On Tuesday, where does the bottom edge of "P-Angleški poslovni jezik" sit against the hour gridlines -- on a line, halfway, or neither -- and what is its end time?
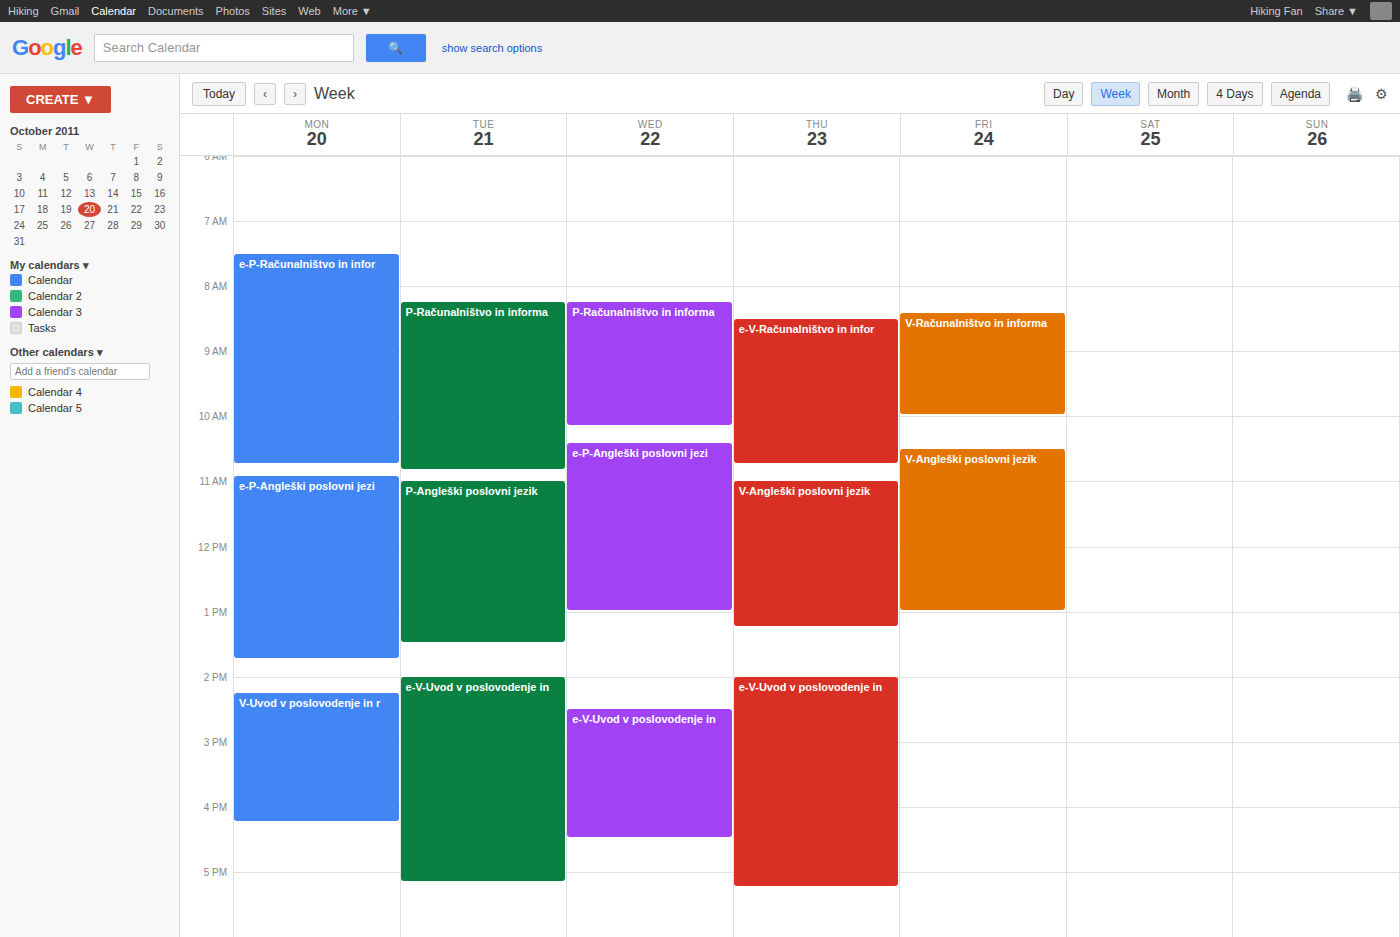
1:30 PM -- halfway between the 1 PM and 2 PM lines.